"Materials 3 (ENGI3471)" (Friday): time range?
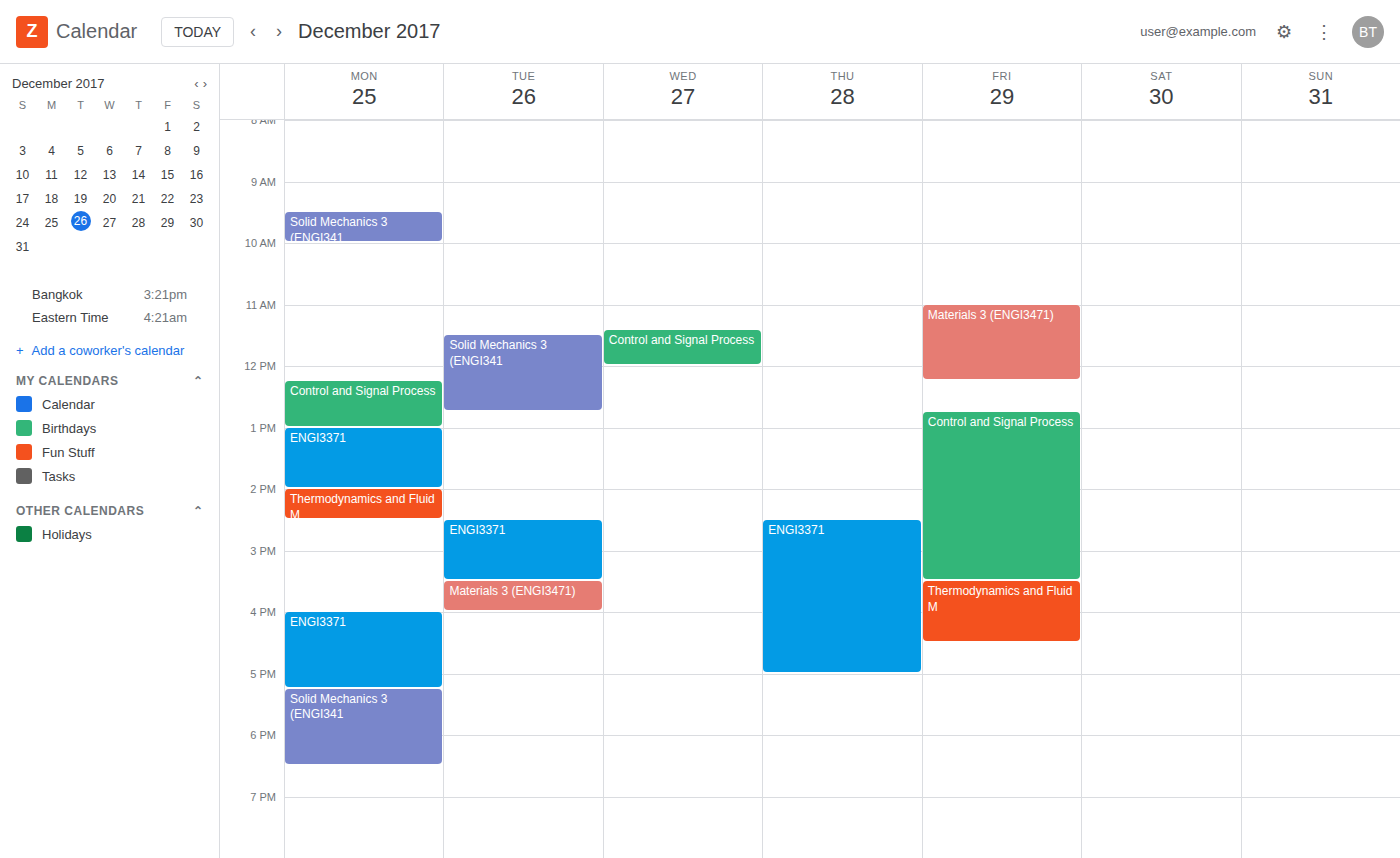
11:00 AM to 12:15 PM